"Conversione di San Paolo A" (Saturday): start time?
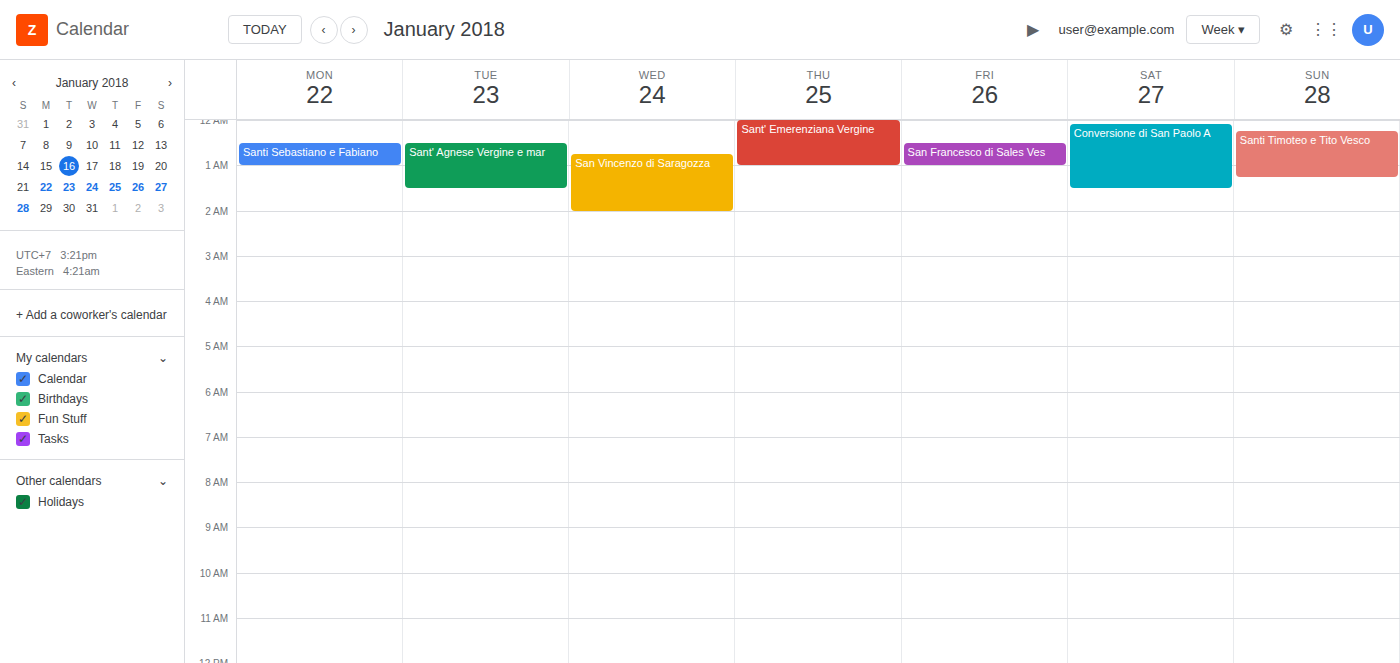
12:05 AM